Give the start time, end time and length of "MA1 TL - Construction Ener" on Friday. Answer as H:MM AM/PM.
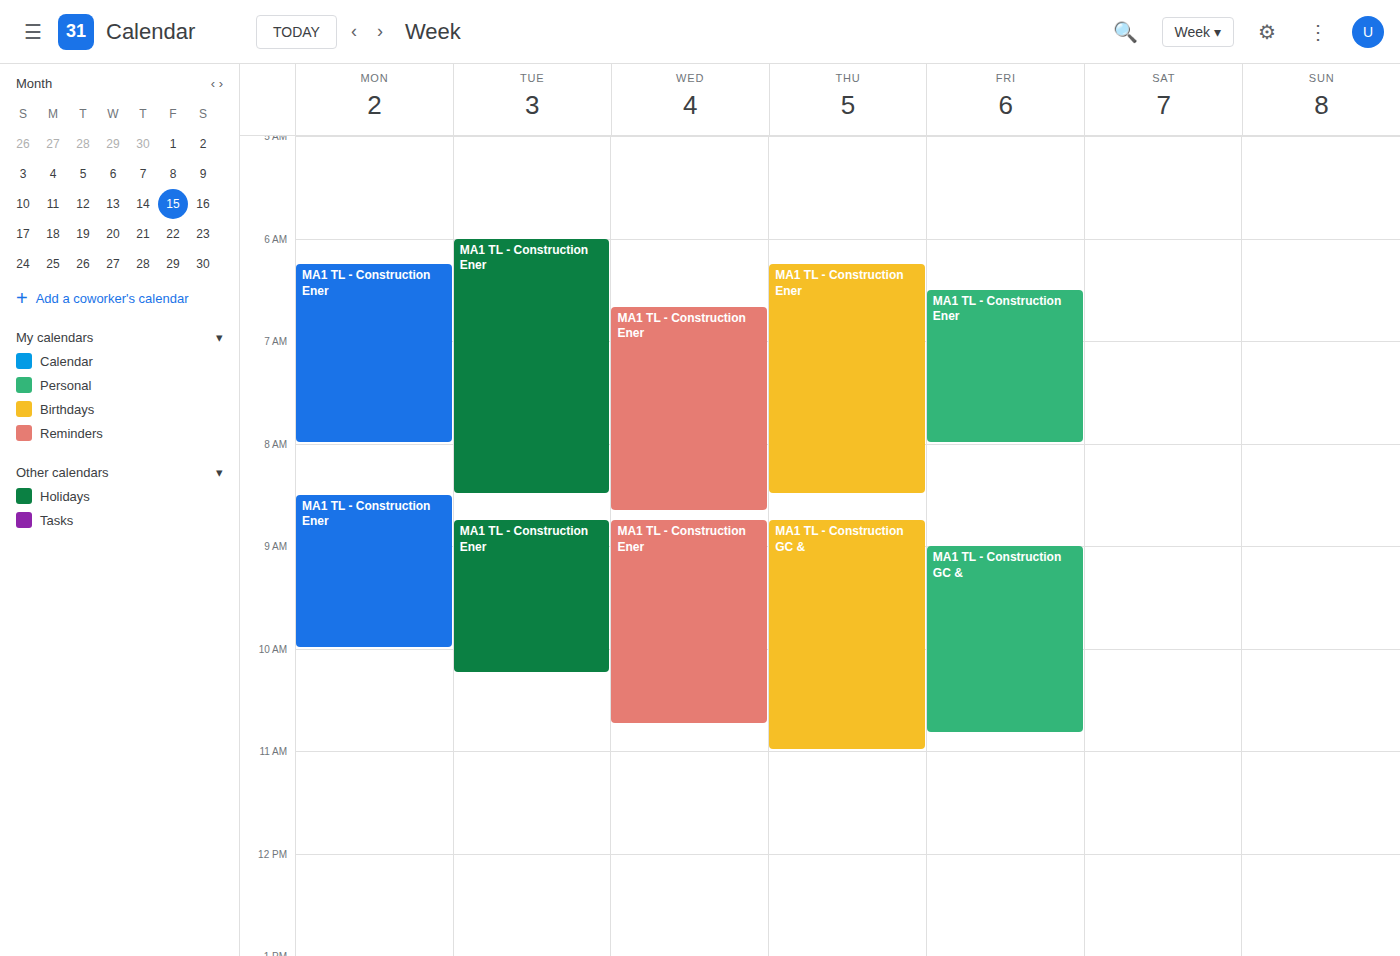
6:30 AM to 8:00 AM, 1 hour 30 minutes